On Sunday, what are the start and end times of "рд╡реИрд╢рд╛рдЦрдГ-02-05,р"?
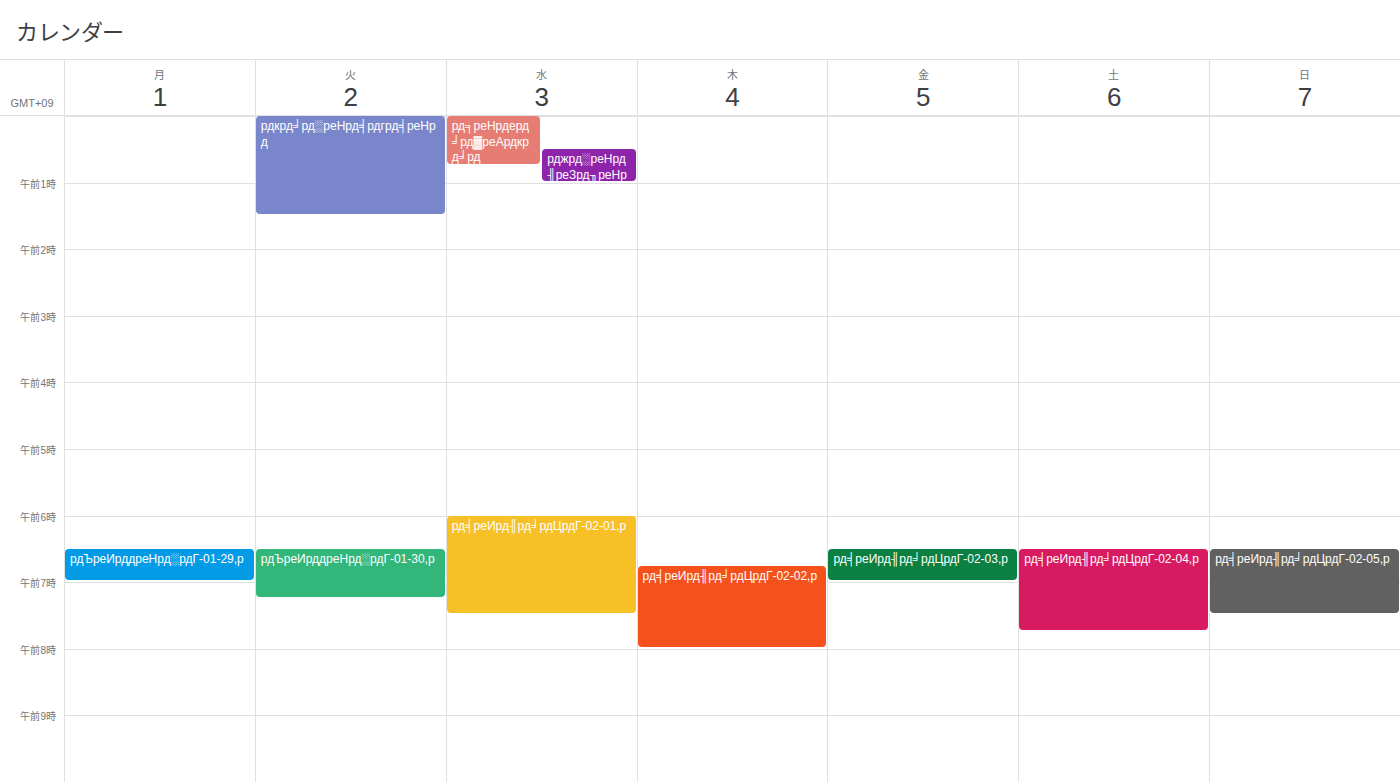
6:30 AM to 7:30 AM